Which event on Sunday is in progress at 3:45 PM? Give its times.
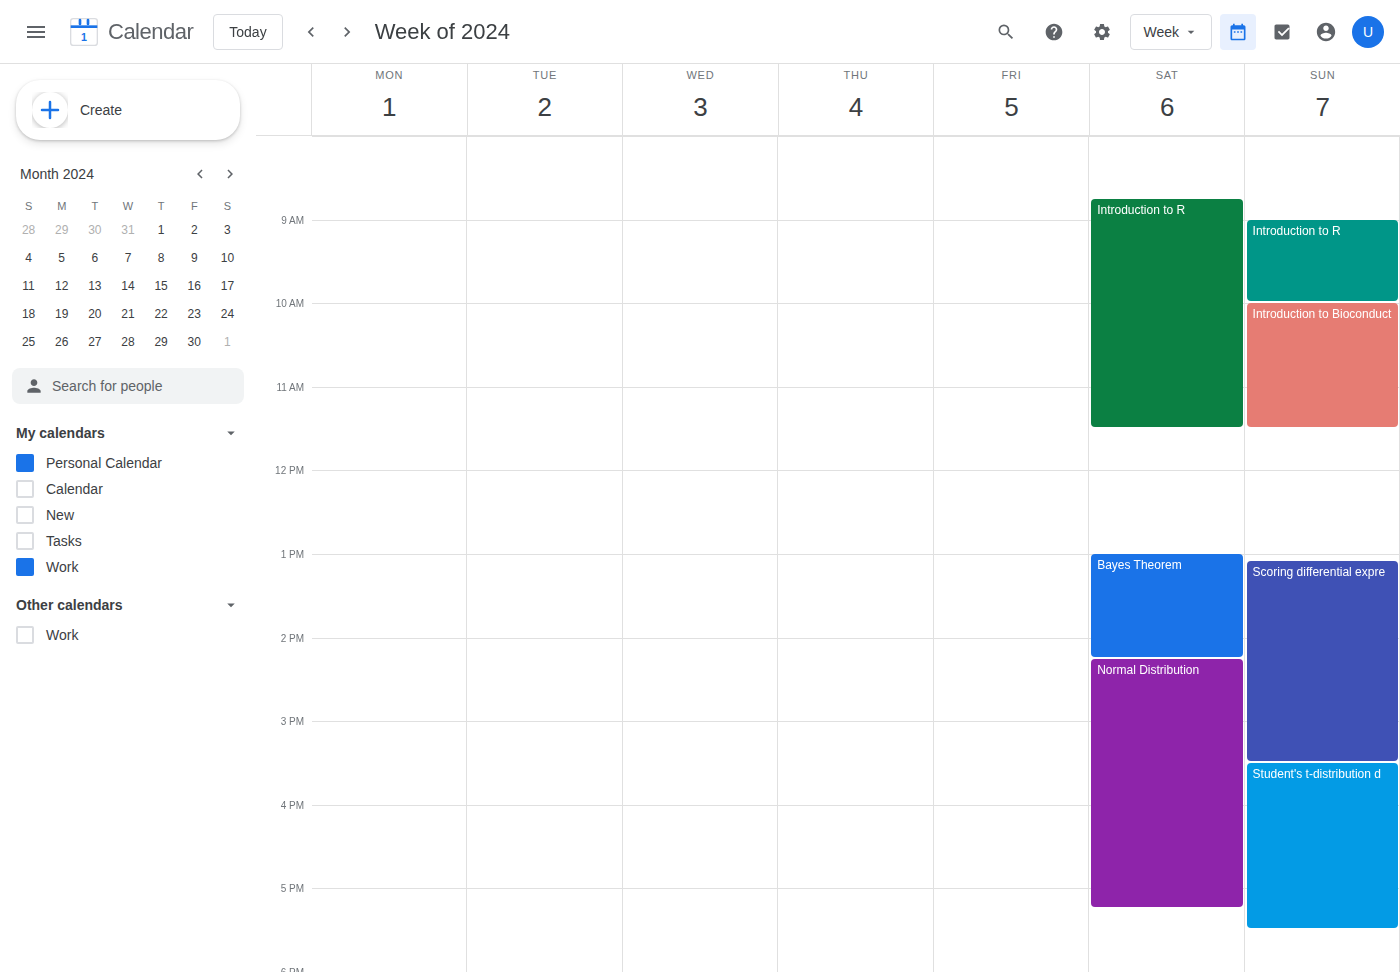
"Student's t-distribution d", 3:30 PM to 5:30 PM